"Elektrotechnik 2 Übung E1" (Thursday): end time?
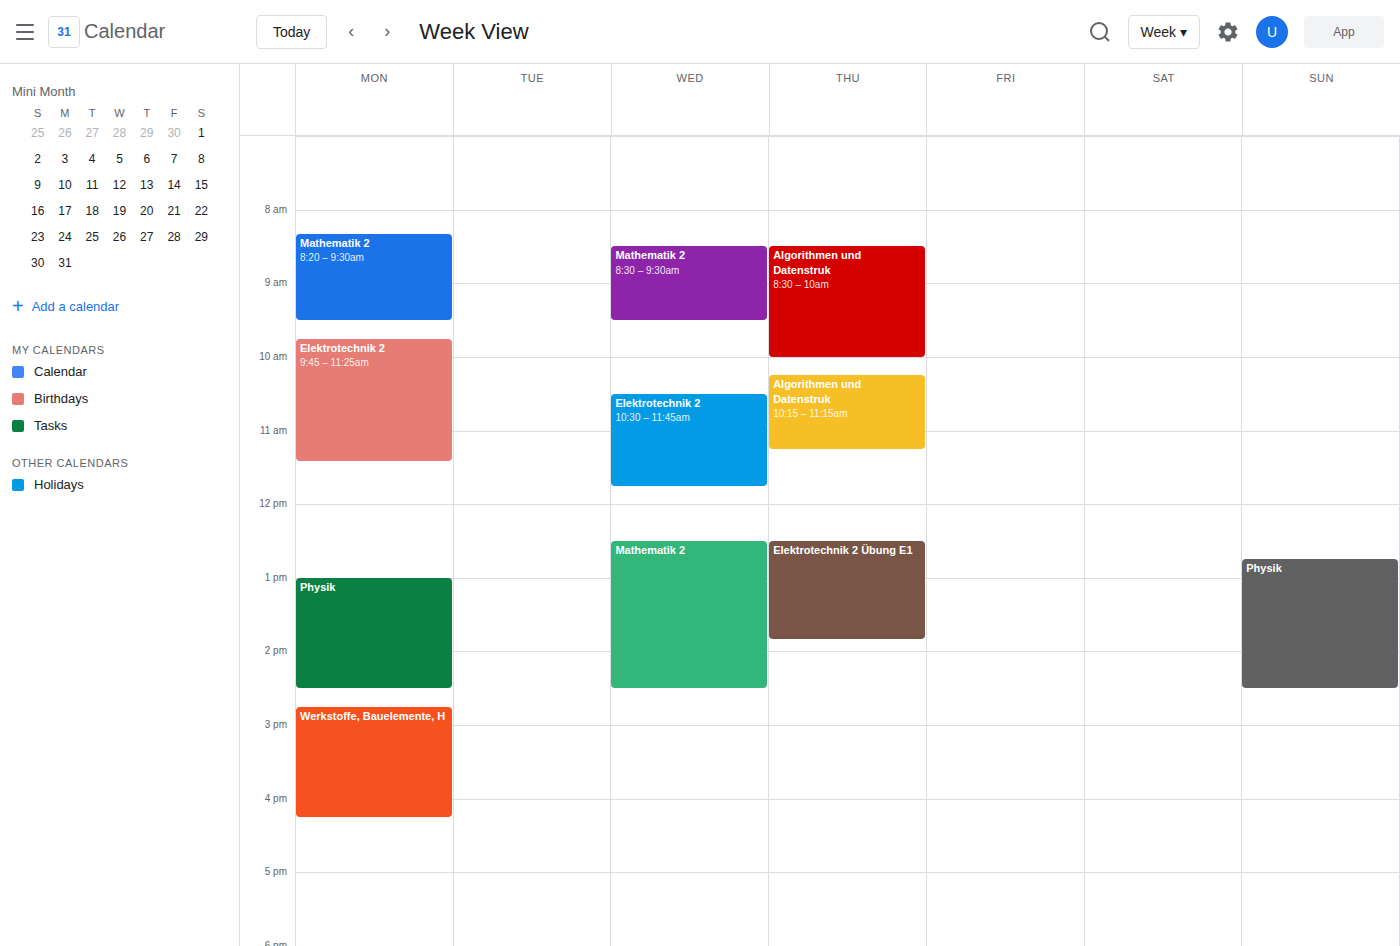
1:50 PM